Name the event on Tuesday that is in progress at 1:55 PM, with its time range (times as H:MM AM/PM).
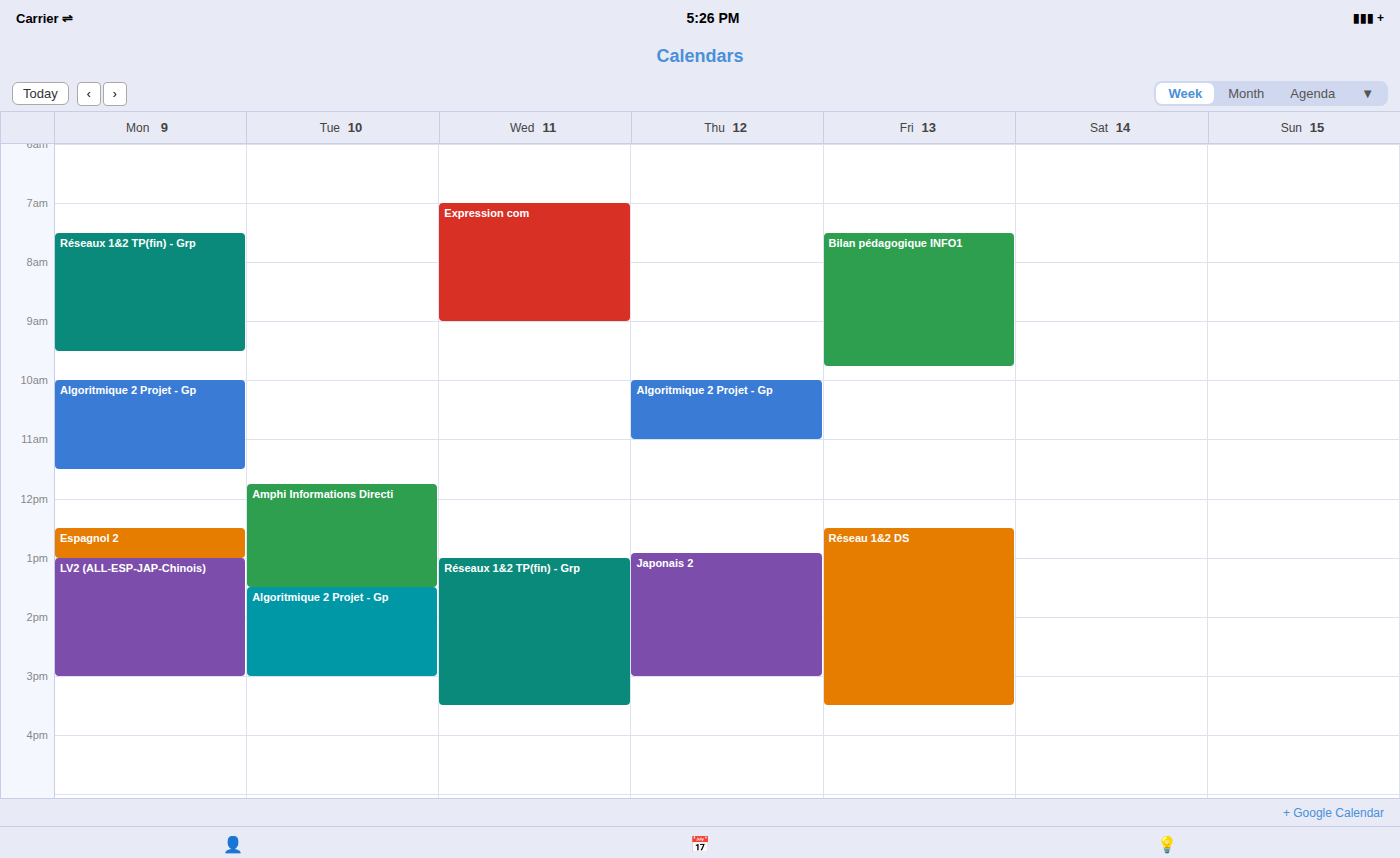
"Algoritmique 2 Projet - Gp", 1:30 PM to 3:00 PM